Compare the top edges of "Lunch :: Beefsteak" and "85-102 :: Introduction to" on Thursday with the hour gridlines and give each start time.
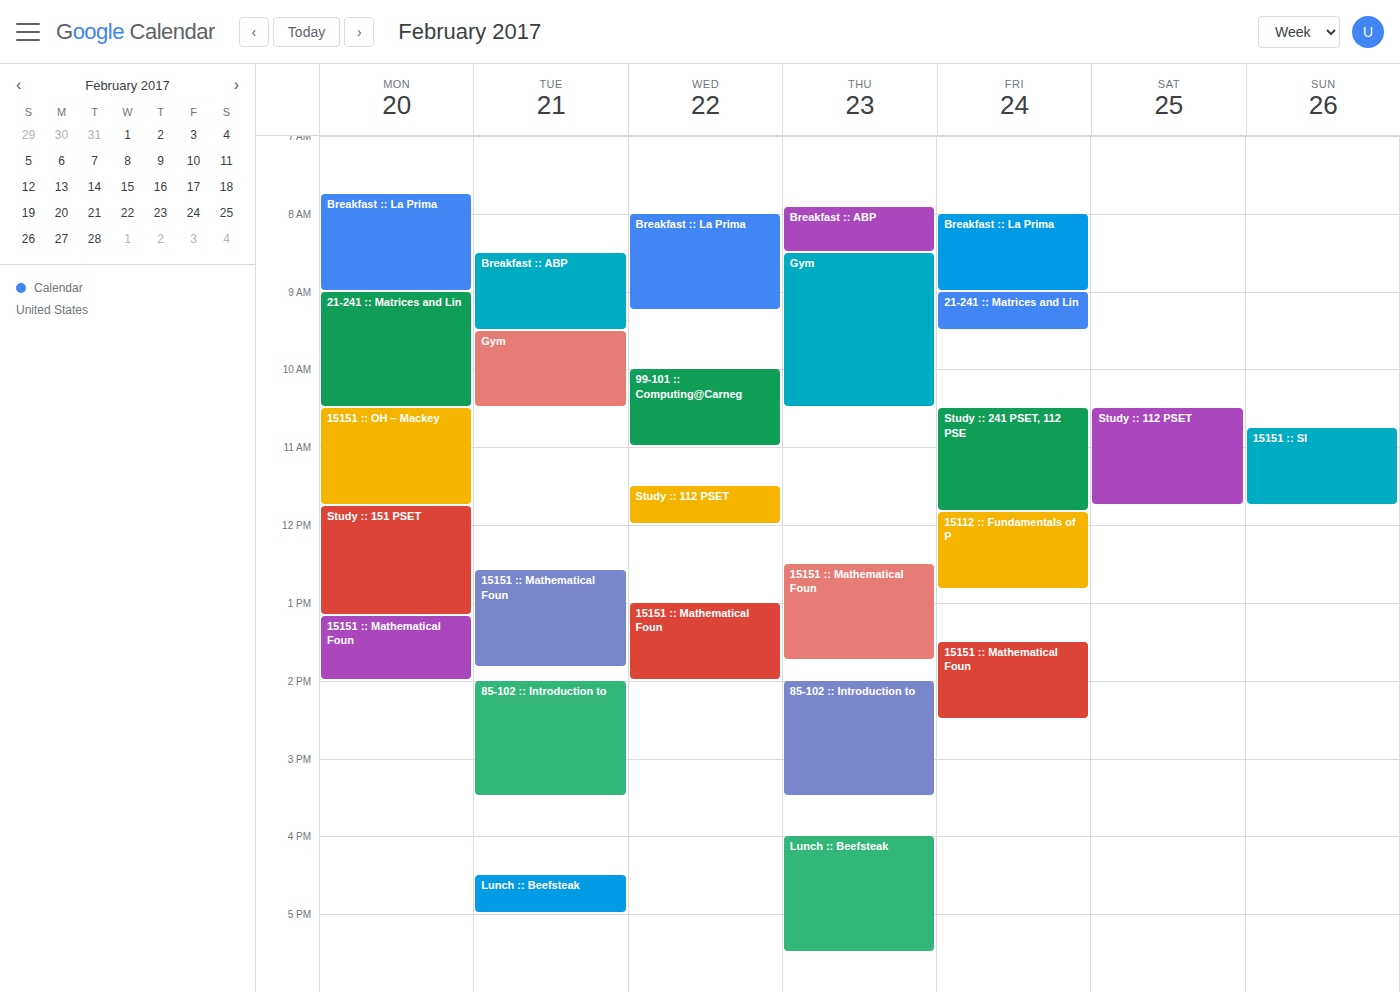
"Lunch :: Beefsteak": 4:00 PM, exactly on the 4 PM line. "85-102 :: Introduction to": 2:00 PM, exactly on the 2 PM line.